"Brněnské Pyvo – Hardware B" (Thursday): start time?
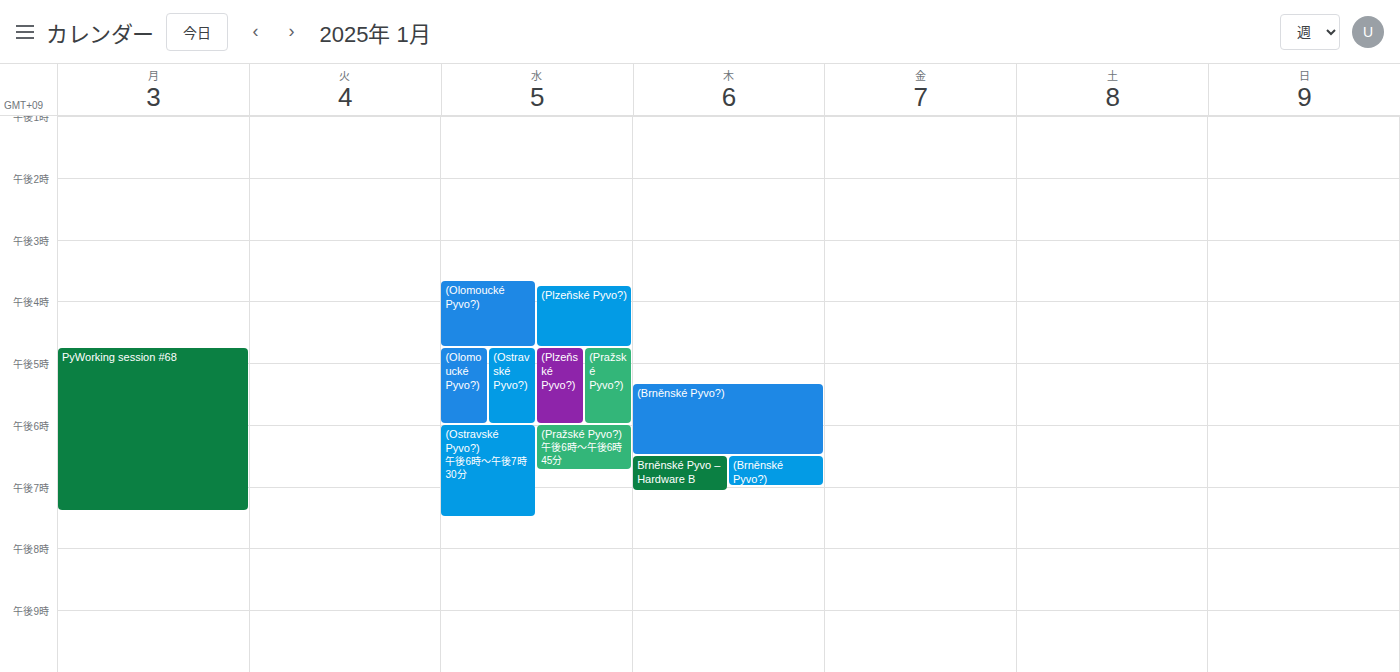
6:30 PM